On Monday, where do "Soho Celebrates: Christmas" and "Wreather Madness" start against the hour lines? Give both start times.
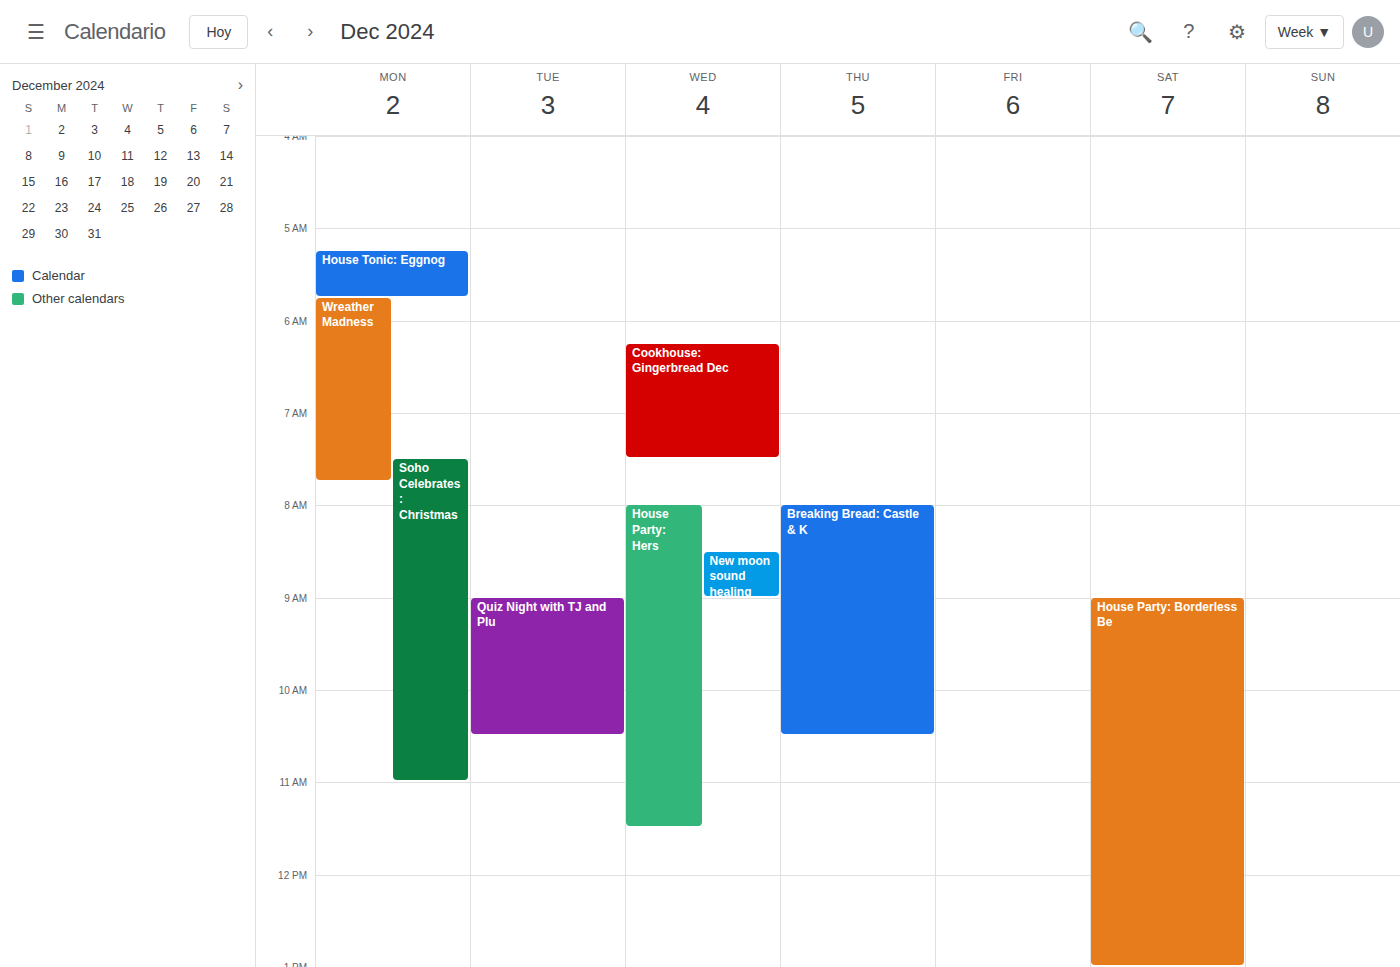
"Soho Celebrates: Christmas": 7:30 AM, halfway between the 7 AM and 8 AM lines. "Wreather Madness": 5:45 AM, neither: three quarters of the way from the 5 AM line to the 6 AM line.